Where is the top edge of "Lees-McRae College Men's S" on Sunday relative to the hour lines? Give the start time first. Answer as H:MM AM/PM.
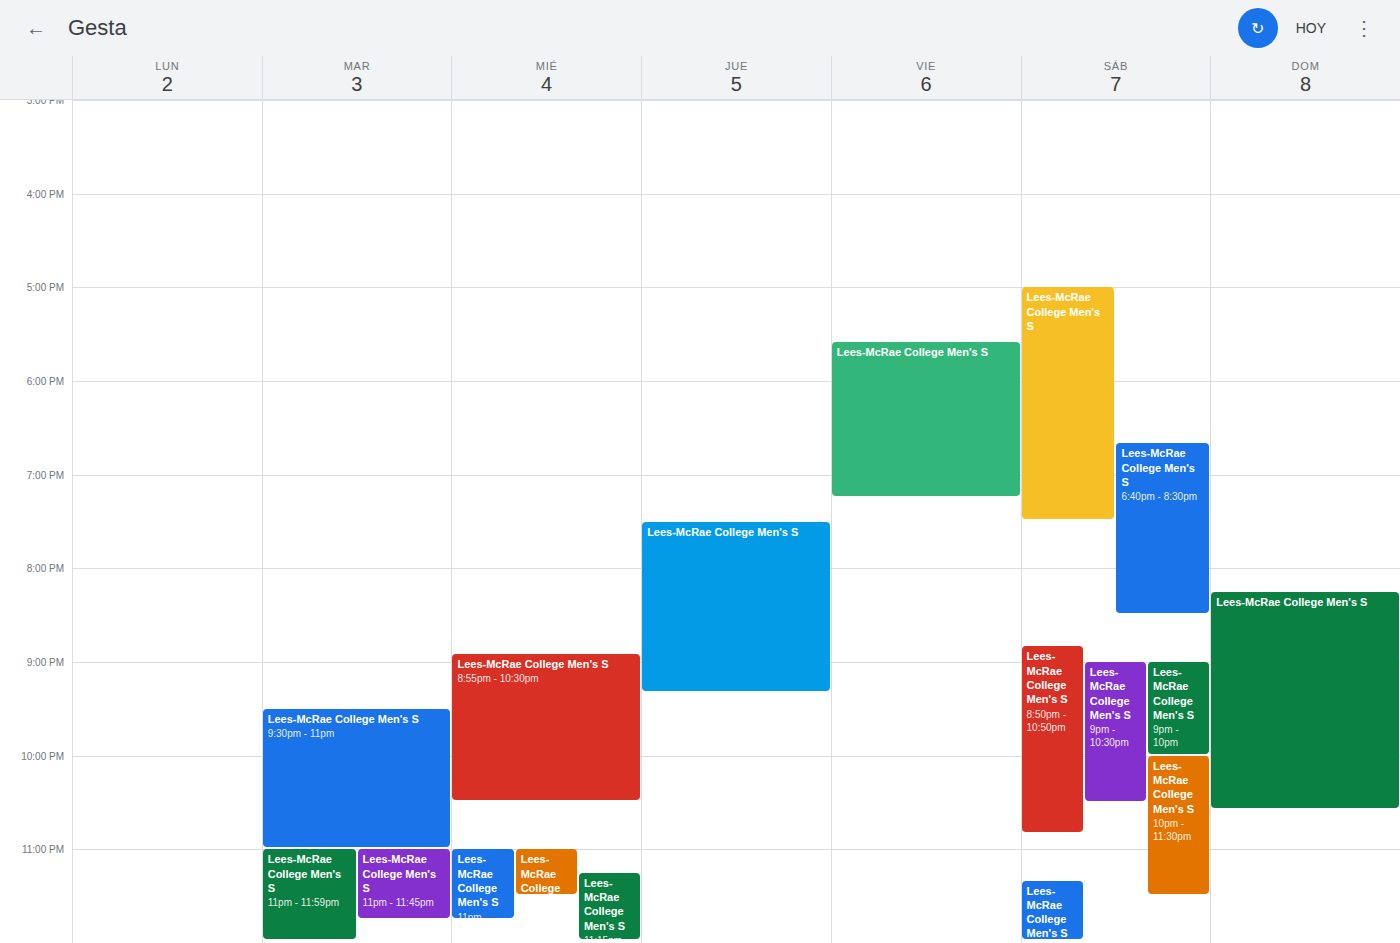
8:15 PM -- neither: a quarter of the way from the 8 PM line to the 9 PM line.